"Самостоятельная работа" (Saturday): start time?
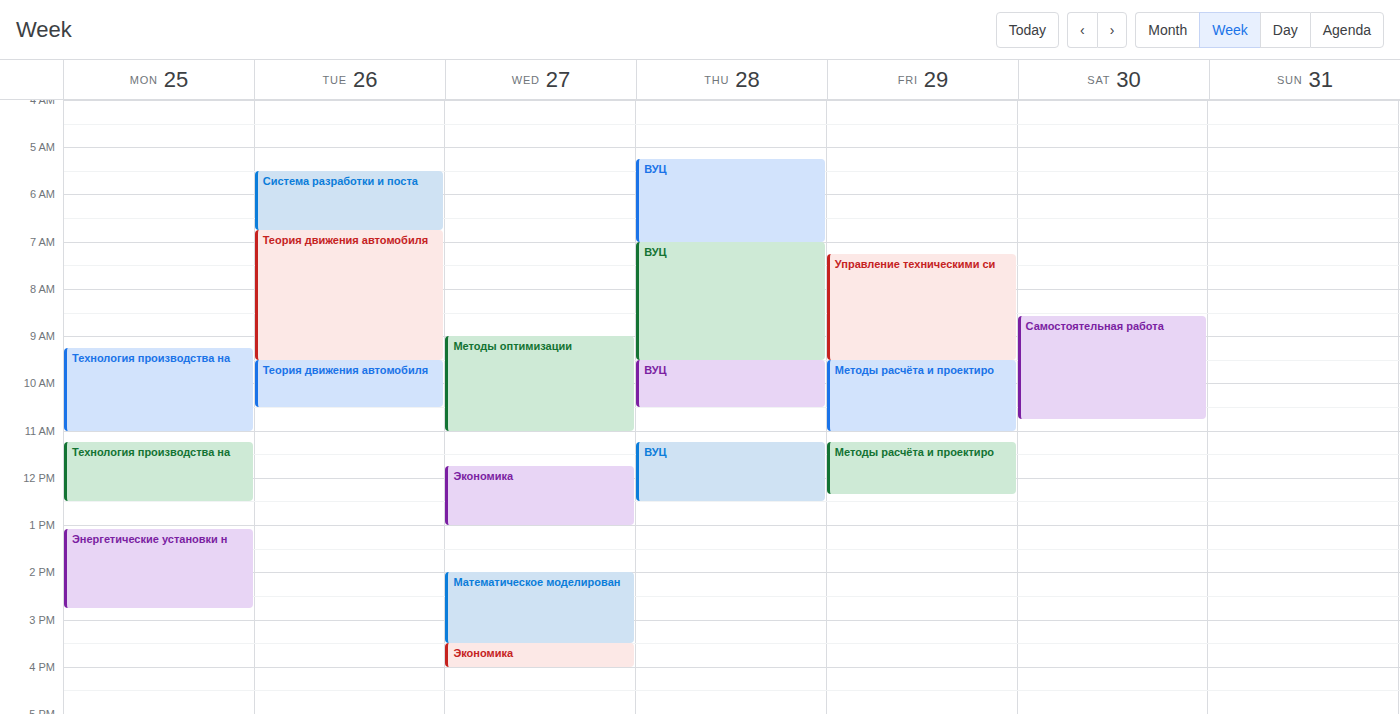
8:35 AM